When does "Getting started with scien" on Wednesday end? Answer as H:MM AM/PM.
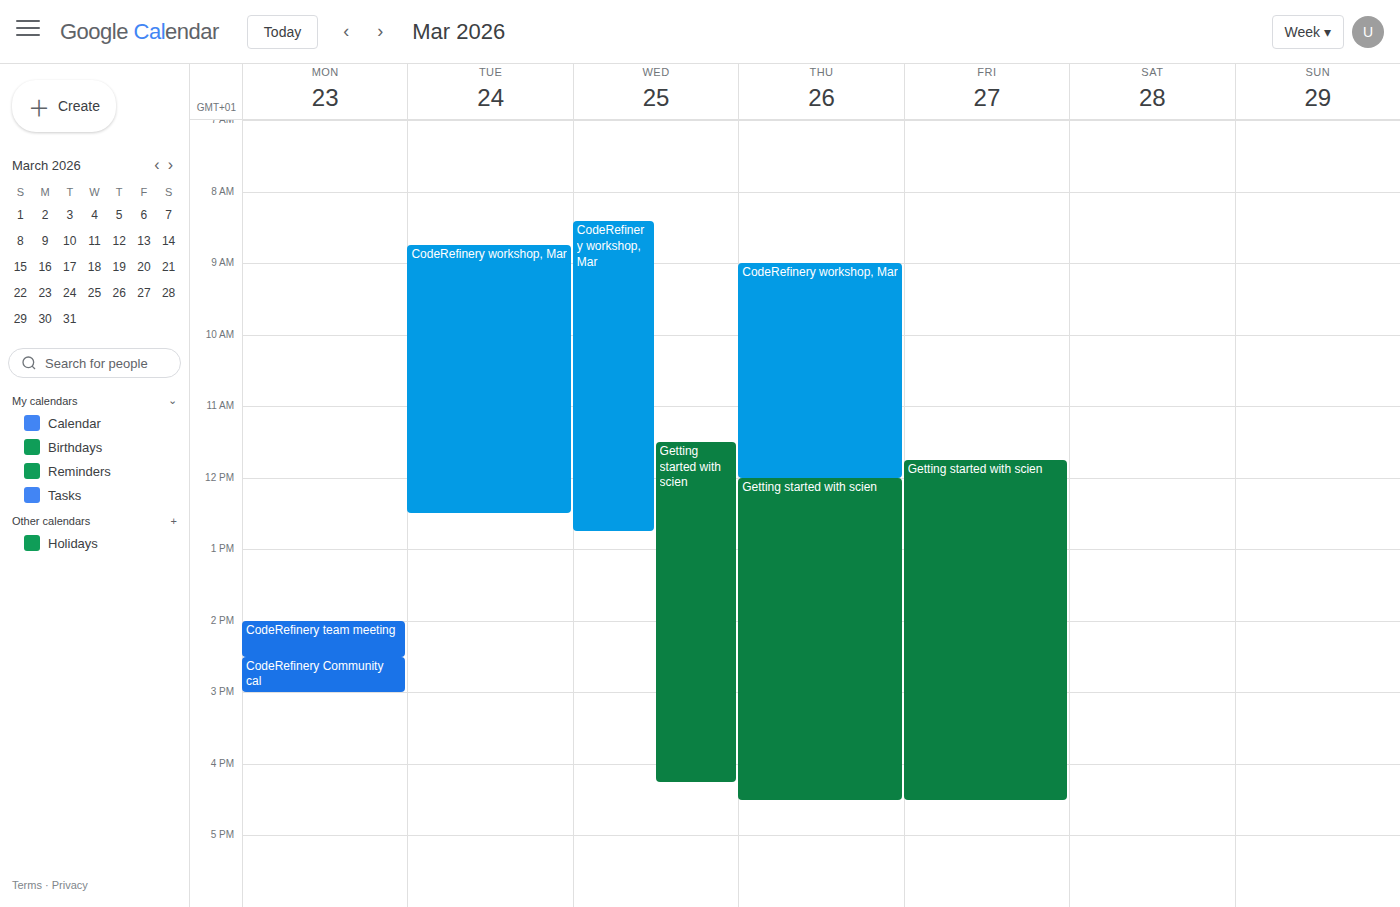
4:15 PM